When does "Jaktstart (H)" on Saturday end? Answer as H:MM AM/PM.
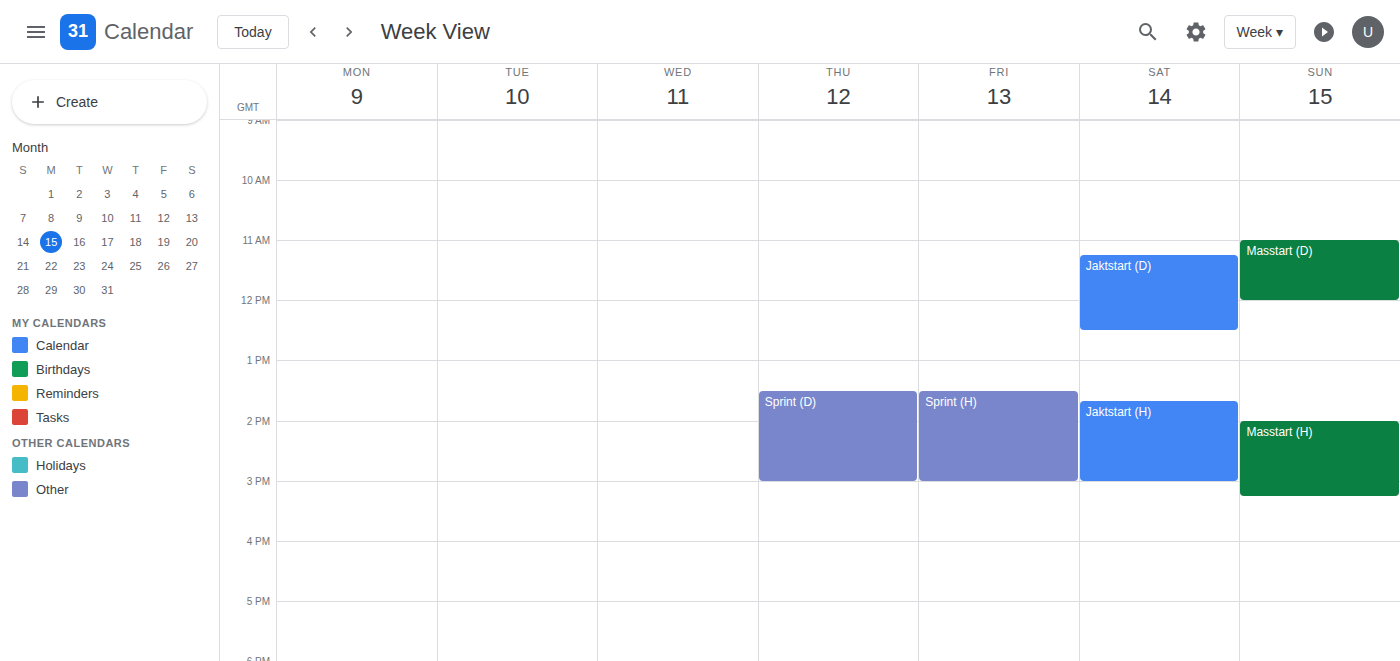
3:00 PM